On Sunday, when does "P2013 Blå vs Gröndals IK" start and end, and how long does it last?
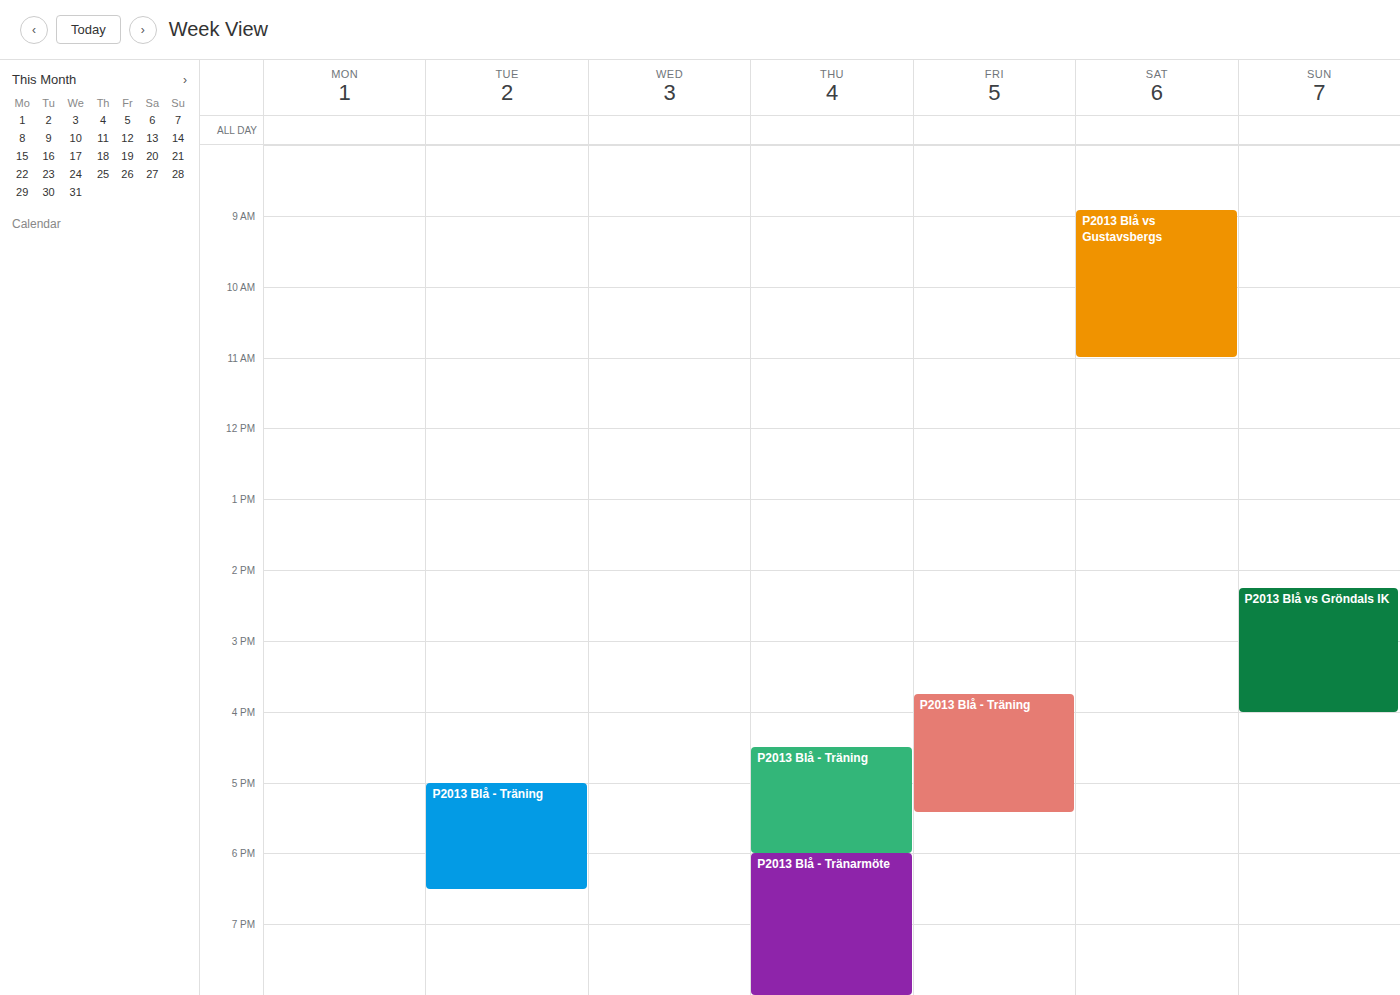
2:15 PM to 4:00 PM, 1 hour 45 minutes